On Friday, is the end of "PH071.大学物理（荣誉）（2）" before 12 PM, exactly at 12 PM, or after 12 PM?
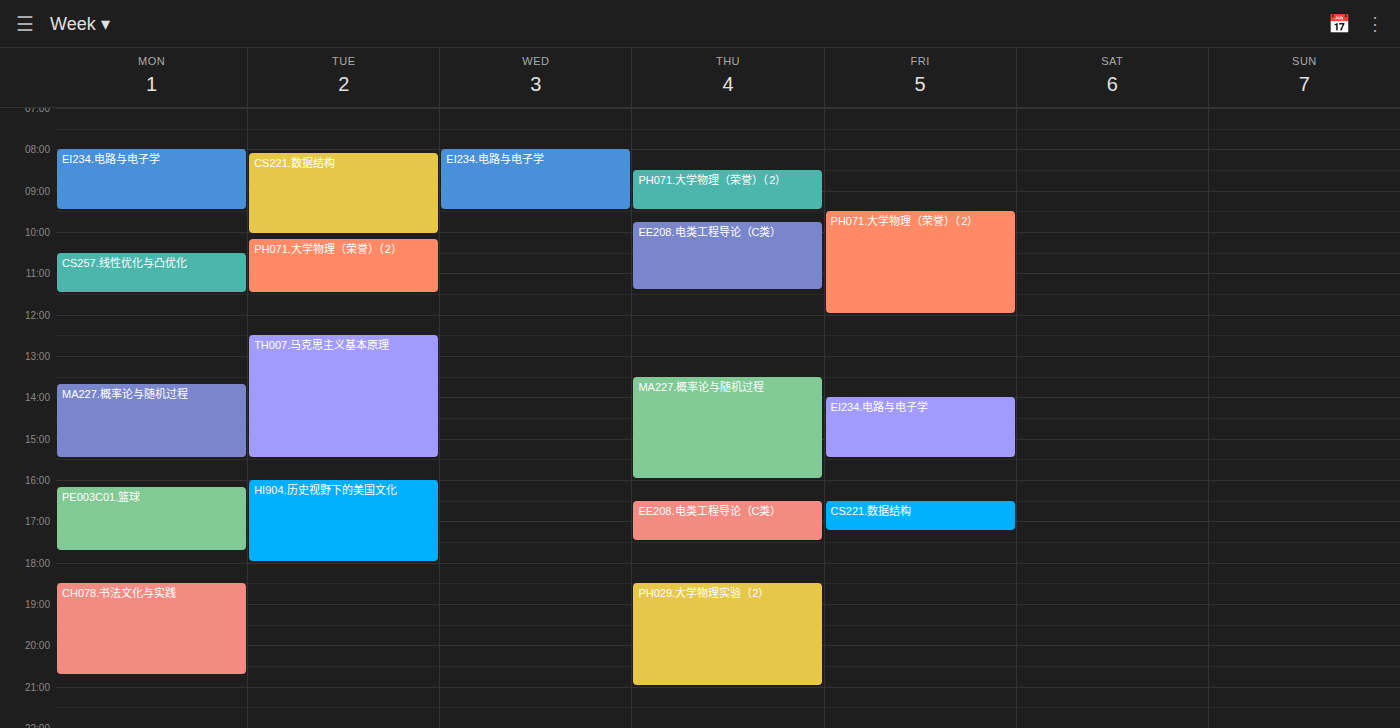
12:00 PM -- exactly at 12 PM, on the 12 PM line.